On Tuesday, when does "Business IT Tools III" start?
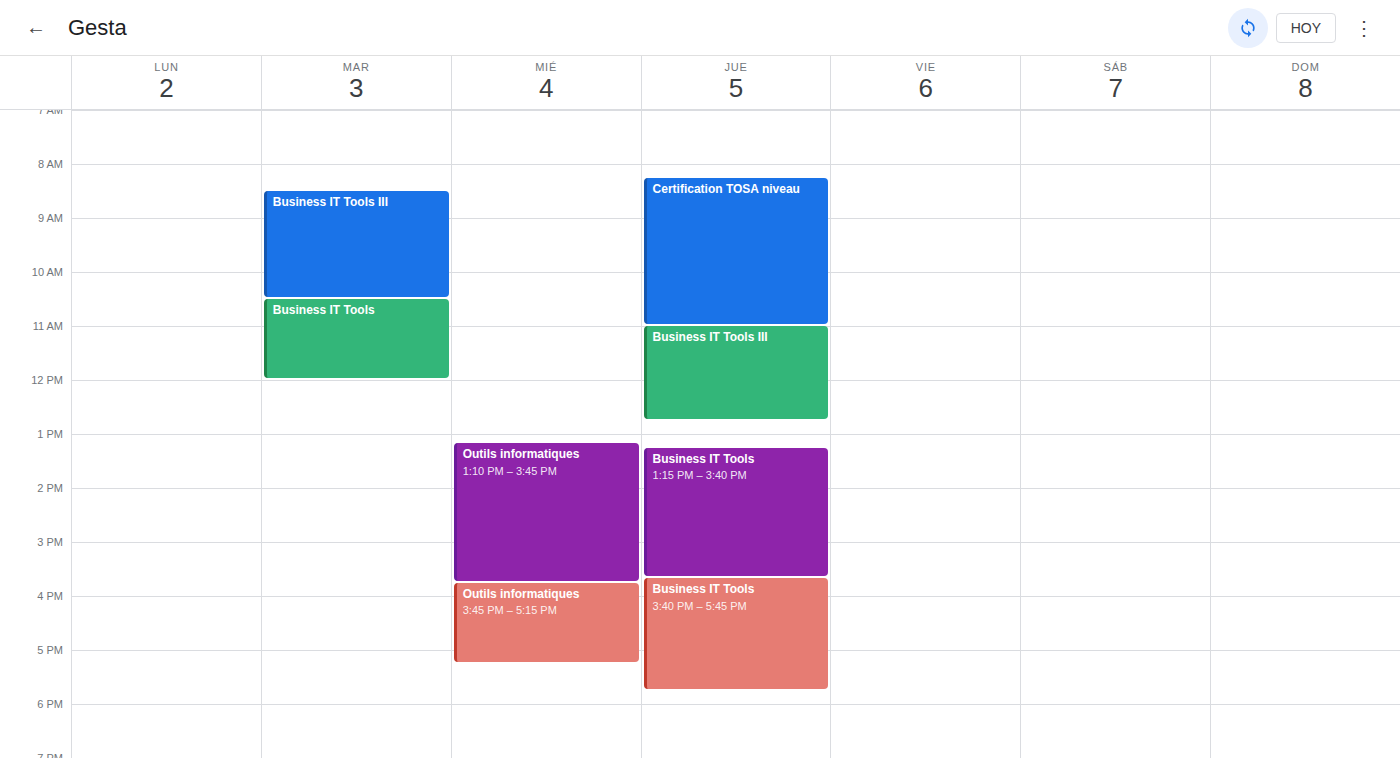
8:30 AM